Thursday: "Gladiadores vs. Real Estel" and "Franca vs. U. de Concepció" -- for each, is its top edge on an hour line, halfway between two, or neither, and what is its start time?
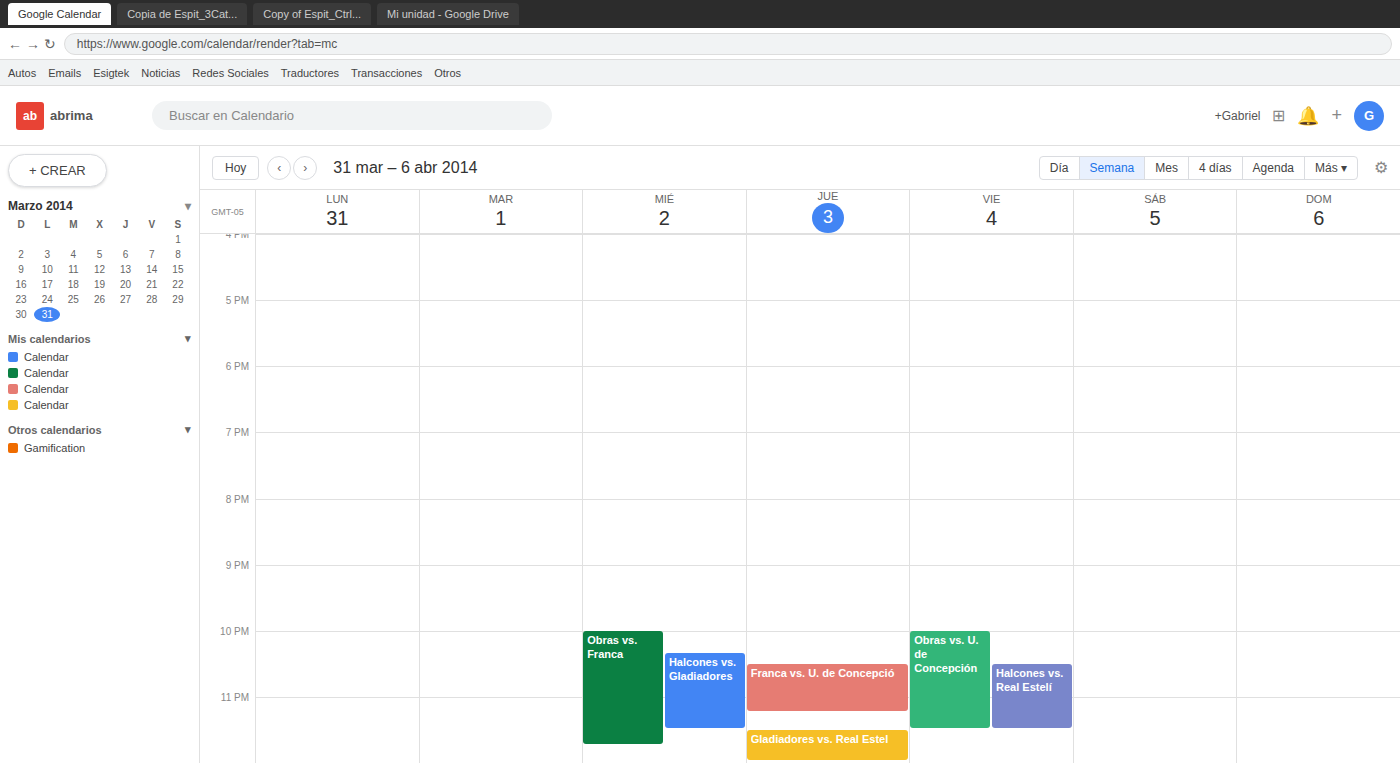
"Gladiadores vs. Real Estel": 11:30 PM, halfway between the 11 PM and 12 AM lines. "Franca vs. U. de Concepció": 10:30 PM, halfway between the 10 PM and 11 PM lines.